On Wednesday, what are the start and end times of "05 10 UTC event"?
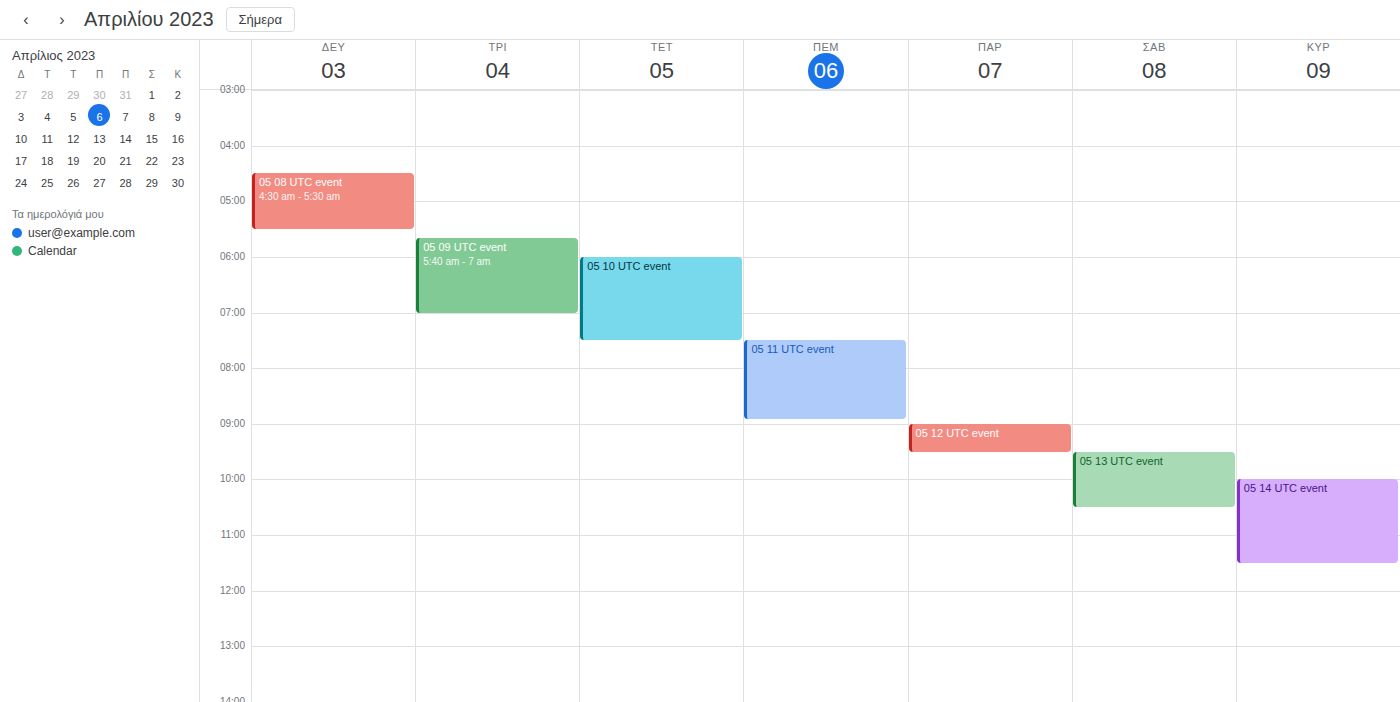
6:00 AM to 7:30 AM